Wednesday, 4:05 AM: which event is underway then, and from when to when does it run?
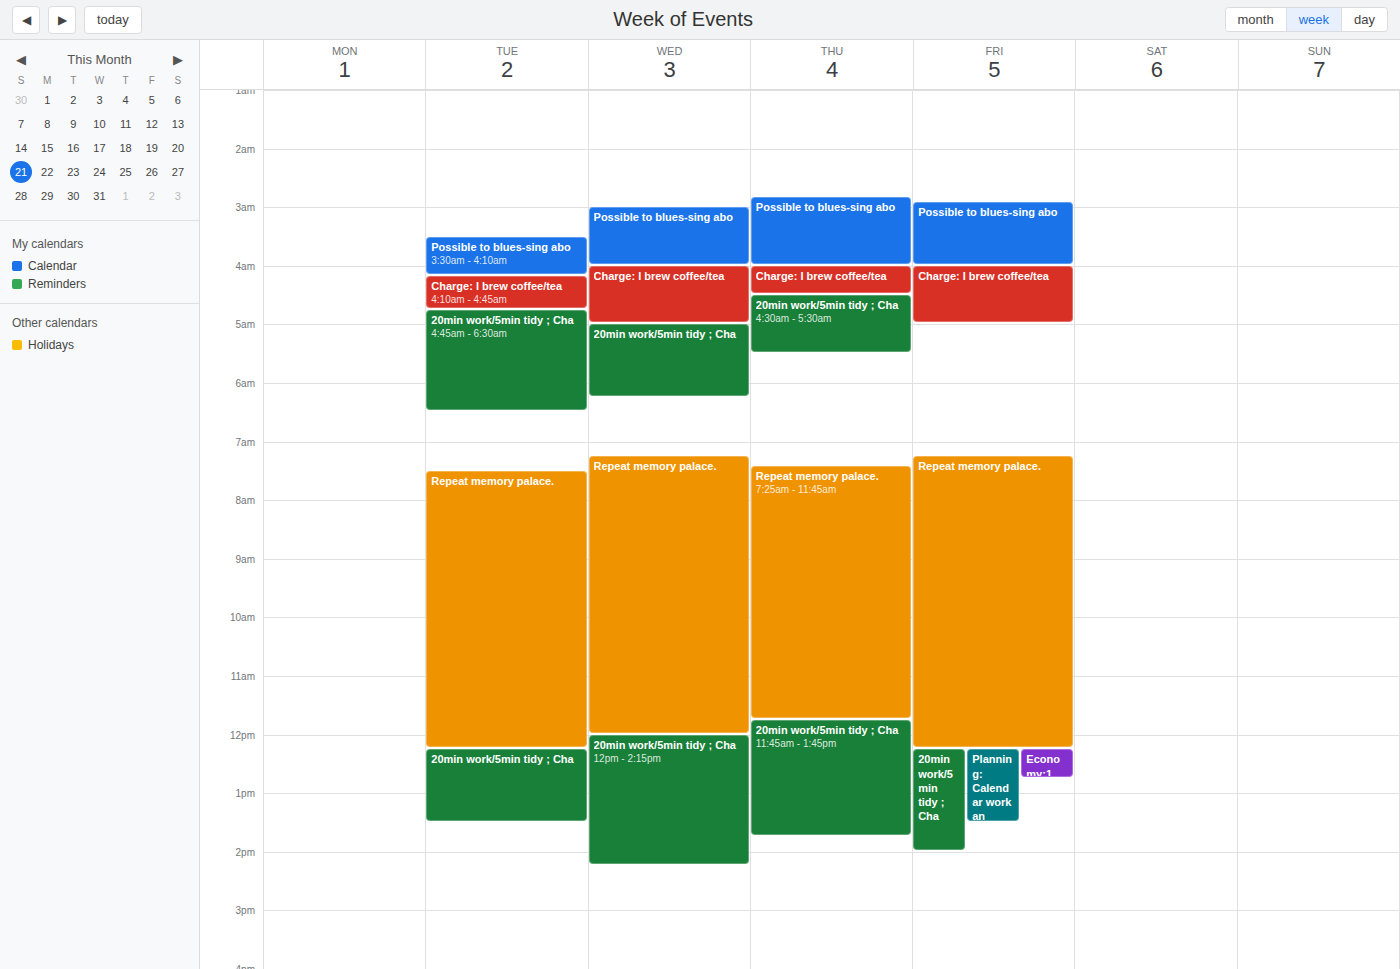
"Charge: I brew coffee/tea", 4:00 AM to 5:00 AM